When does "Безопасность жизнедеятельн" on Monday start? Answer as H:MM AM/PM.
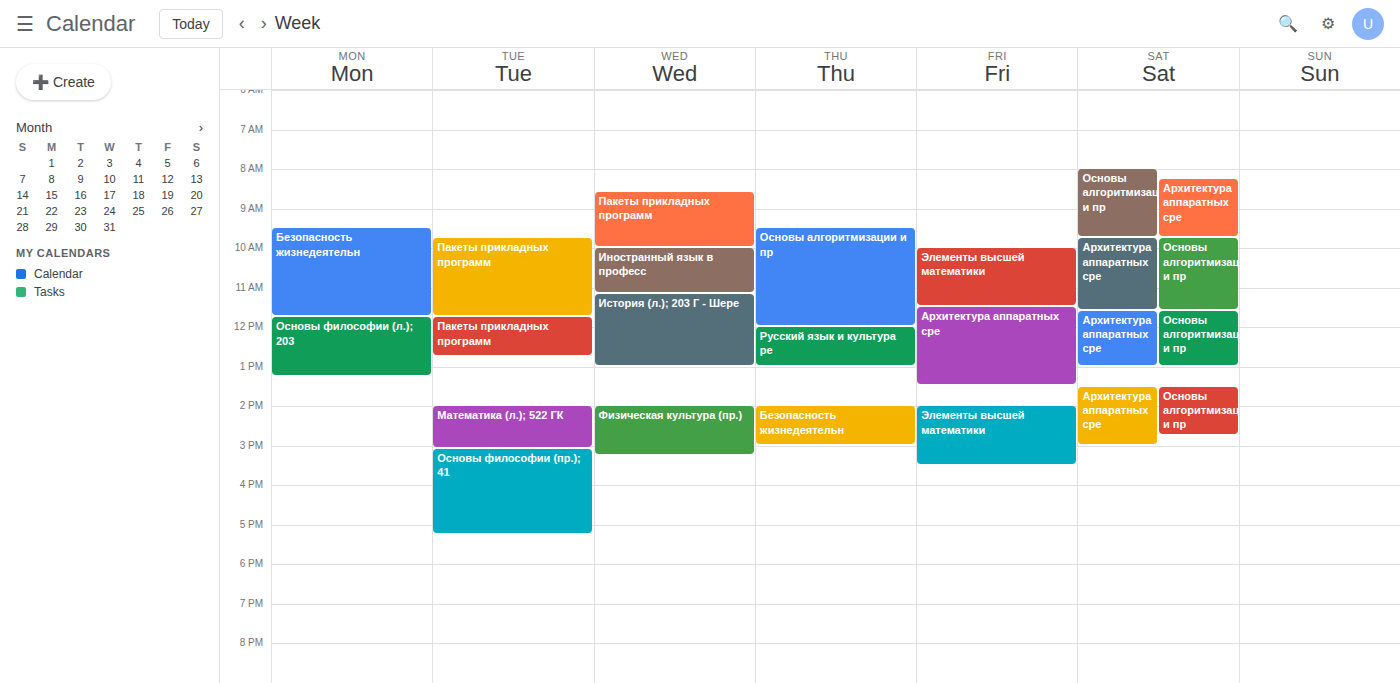
9:30 AM